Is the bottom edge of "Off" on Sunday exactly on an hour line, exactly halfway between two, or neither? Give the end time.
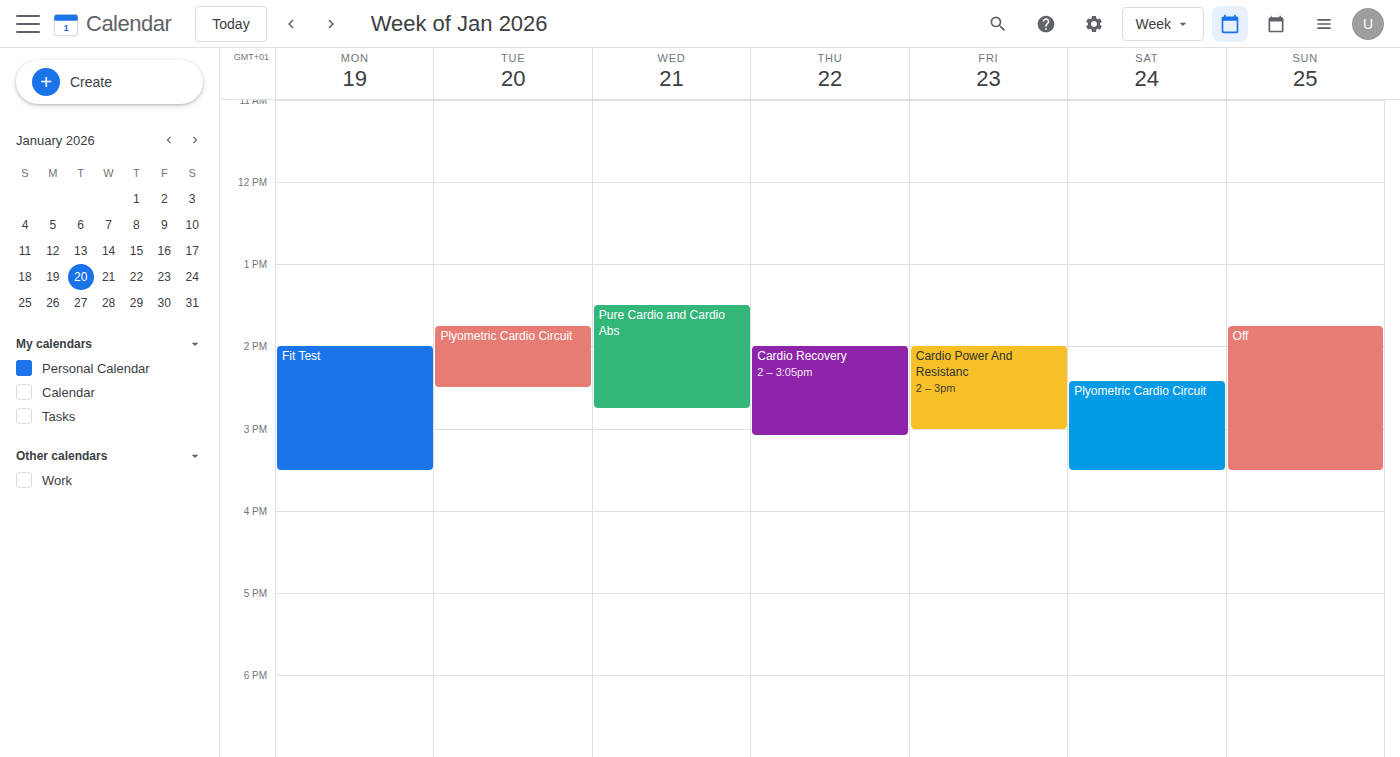
3:30 PM -- halfway between the 3 PM and 4 PM lines.